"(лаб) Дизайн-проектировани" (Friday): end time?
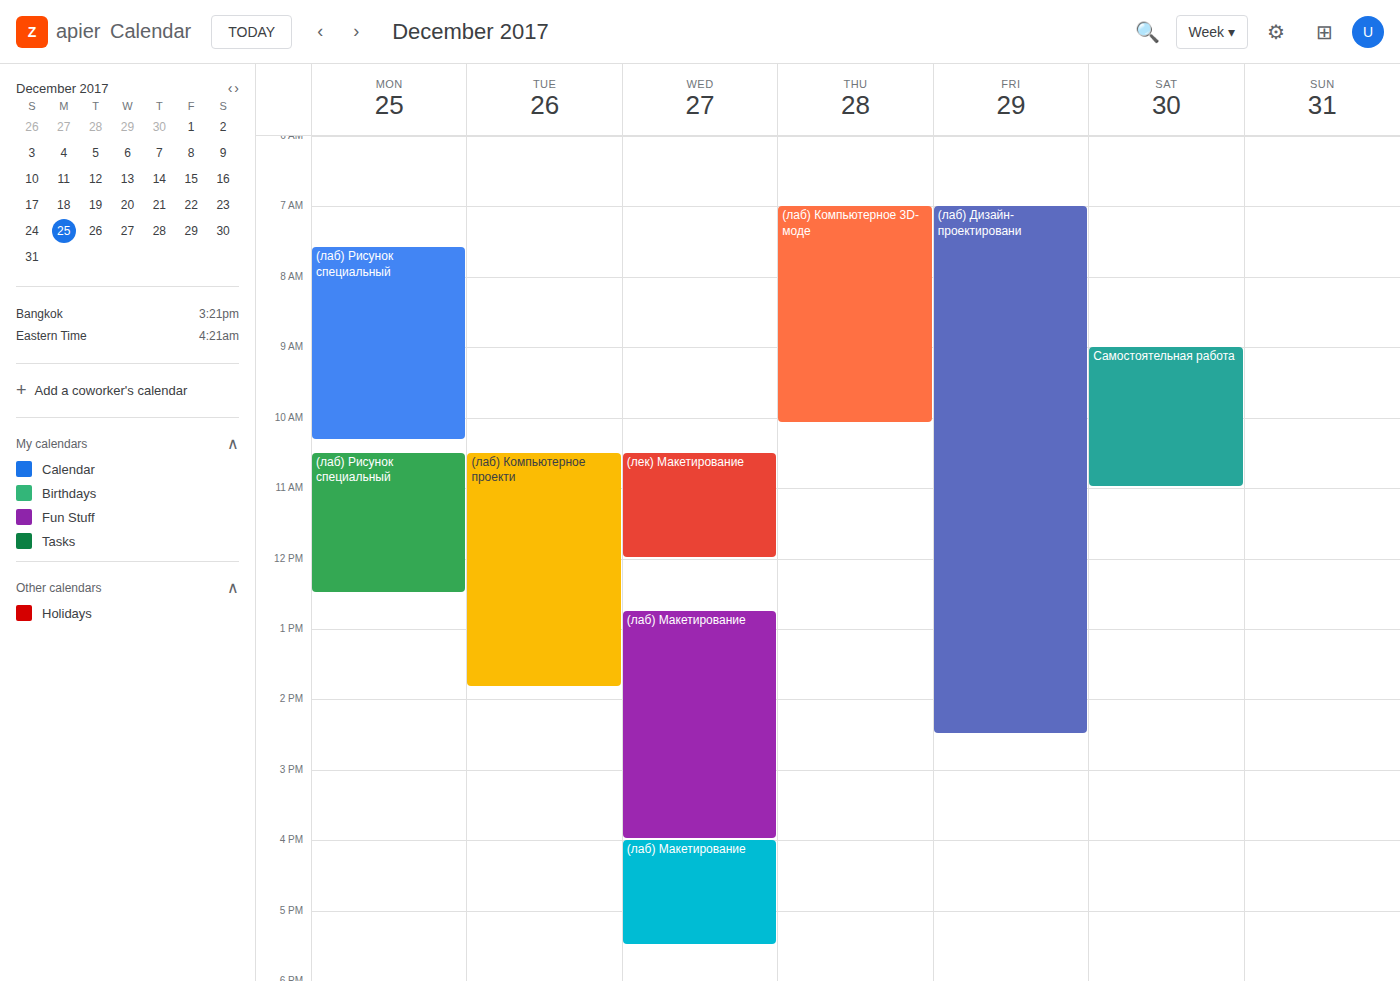
2:30 PM